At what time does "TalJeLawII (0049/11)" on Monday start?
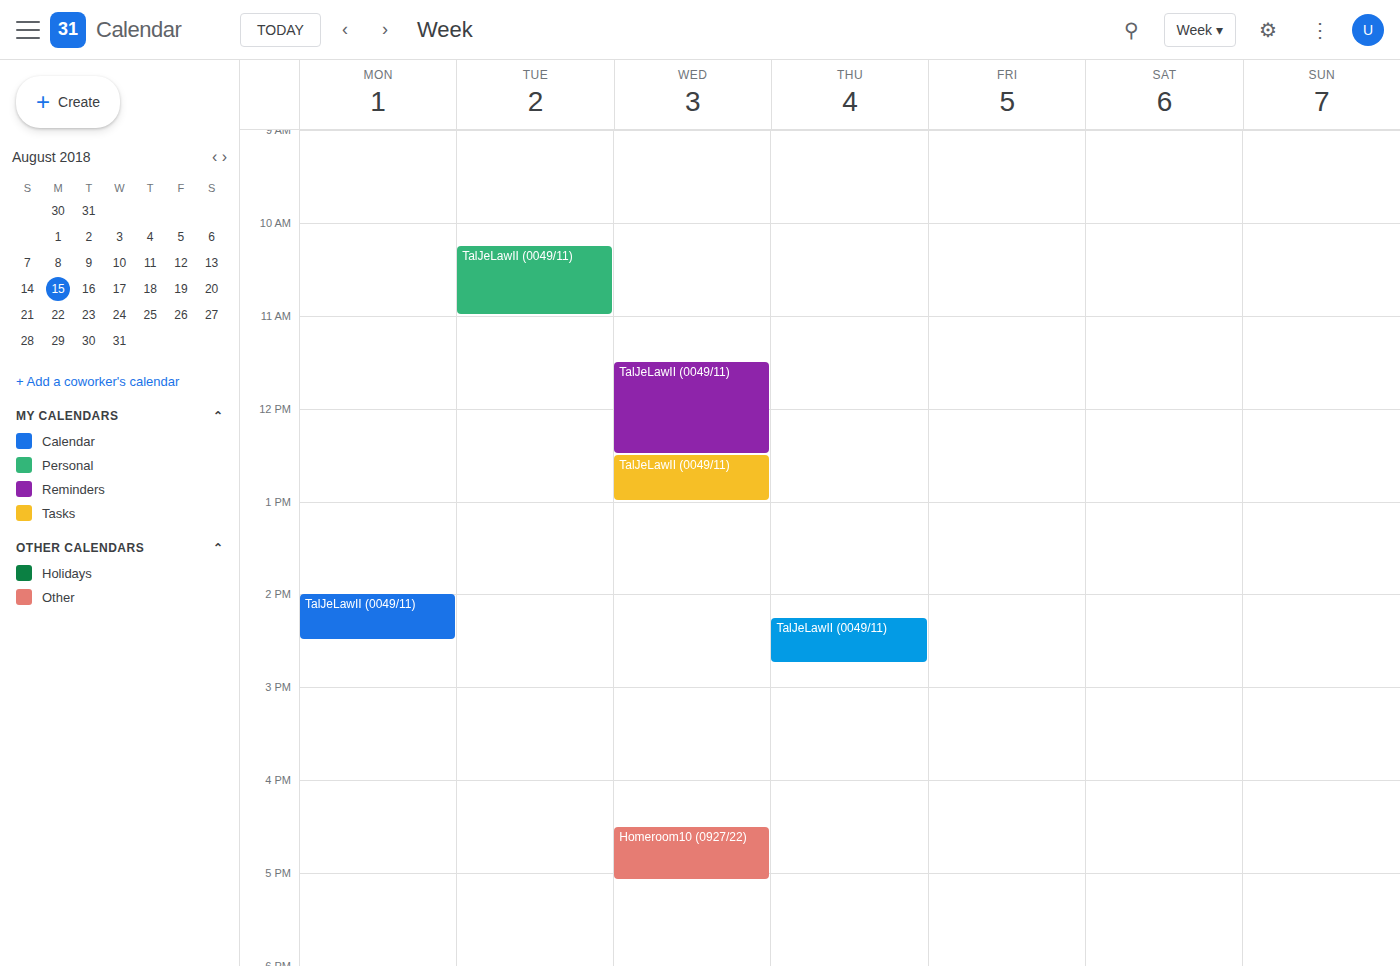
2:00 PM